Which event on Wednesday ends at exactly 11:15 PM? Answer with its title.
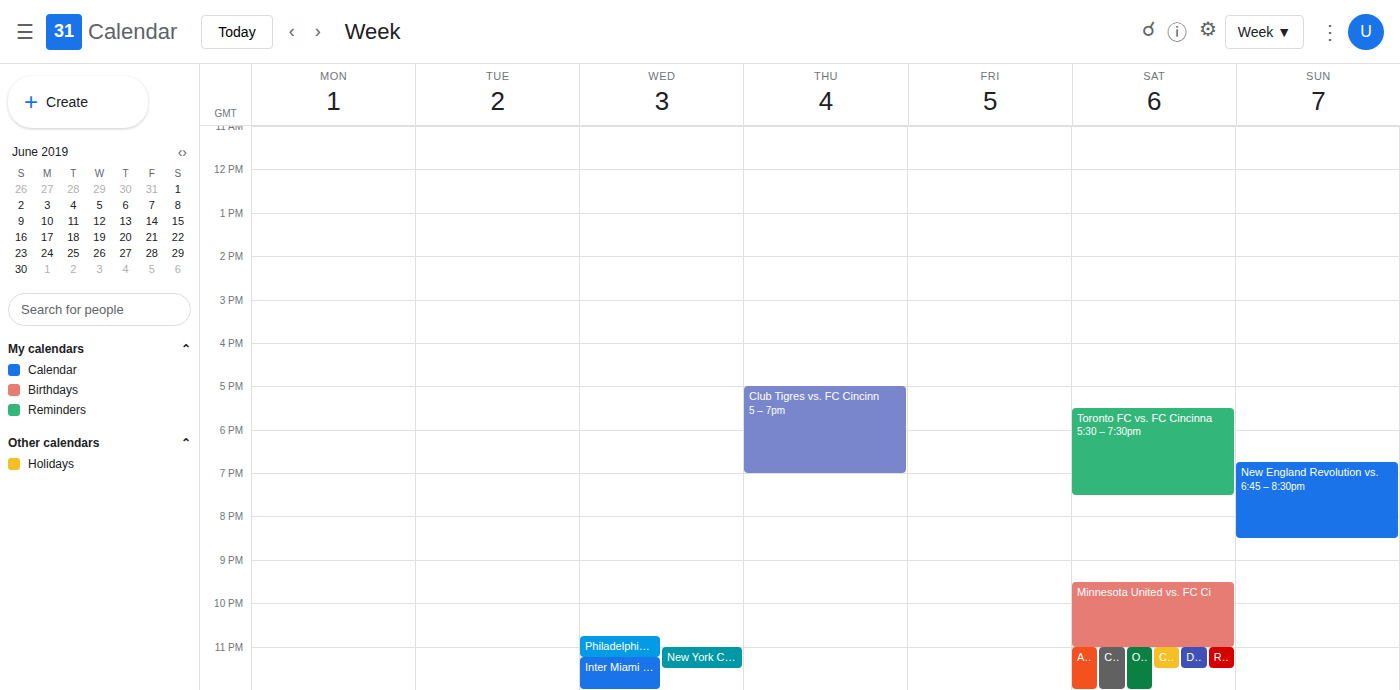
"Philadelphia Union vs. FC"